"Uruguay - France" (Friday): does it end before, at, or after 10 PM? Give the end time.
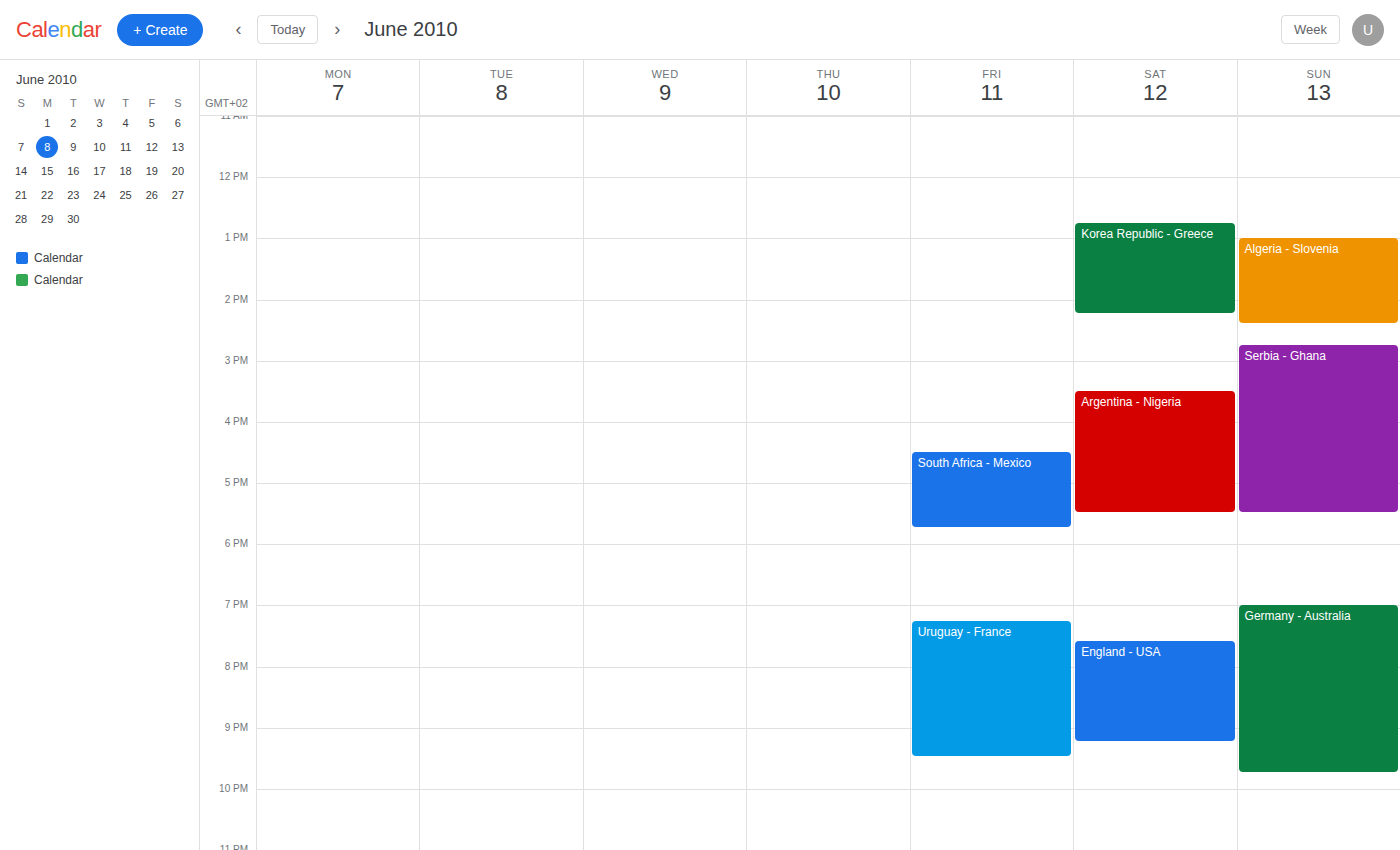
9:30 PM -- before 10 PM, 30 minutes above the 10 PM line.